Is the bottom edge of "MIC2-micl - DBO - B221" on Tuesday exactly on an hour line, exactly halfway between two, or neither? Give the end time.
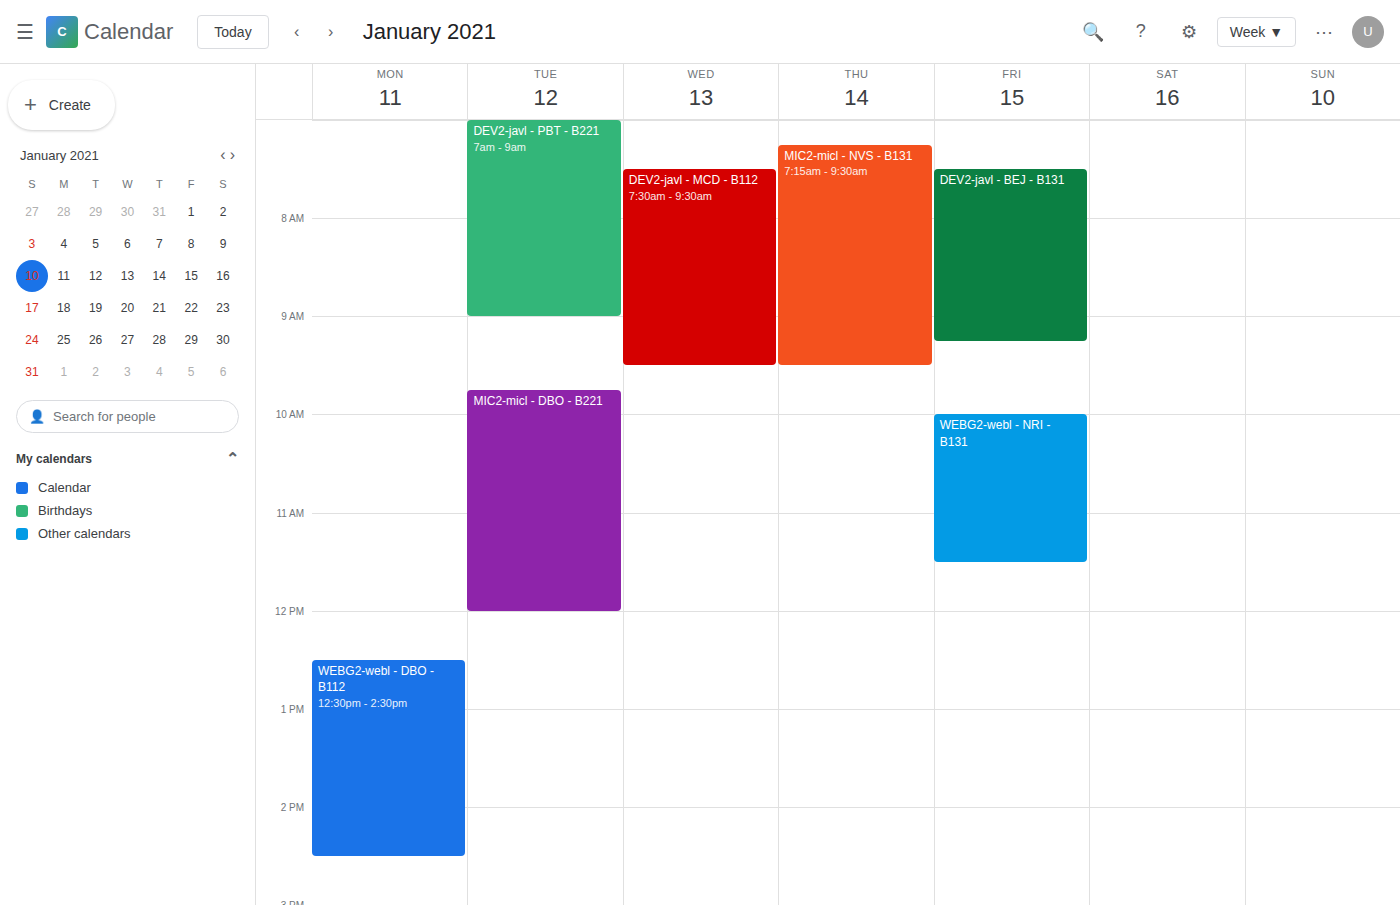
12:00 PM -- exactly on the 12 PM line.